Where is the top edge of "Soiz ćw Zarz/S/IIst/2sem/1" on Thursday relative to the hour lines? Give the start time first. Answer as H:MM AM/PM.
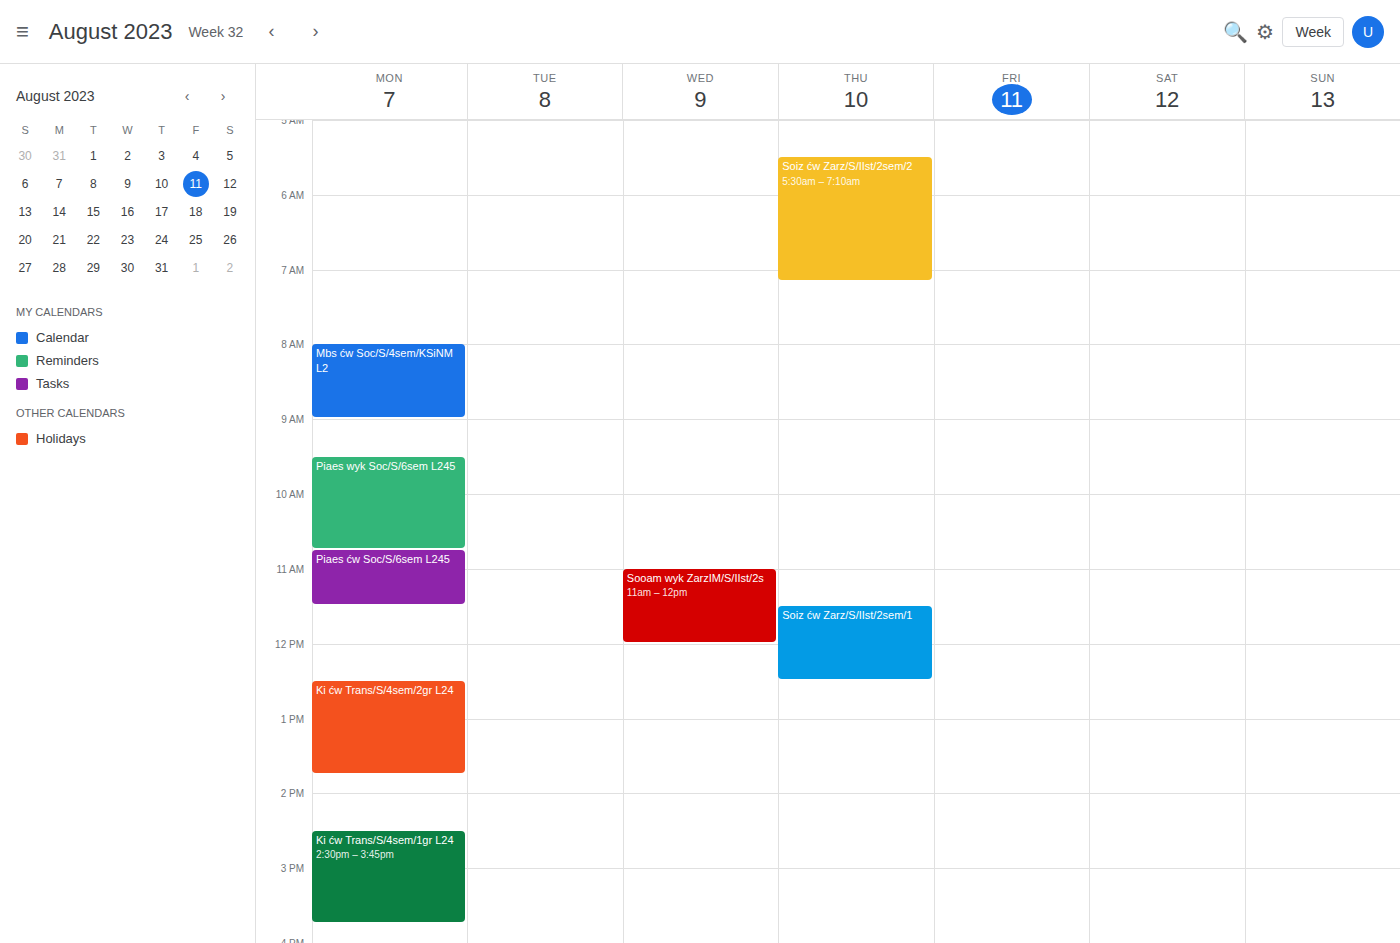
11:30 AM -- halfway between the 11 AM and 12 PM lines.